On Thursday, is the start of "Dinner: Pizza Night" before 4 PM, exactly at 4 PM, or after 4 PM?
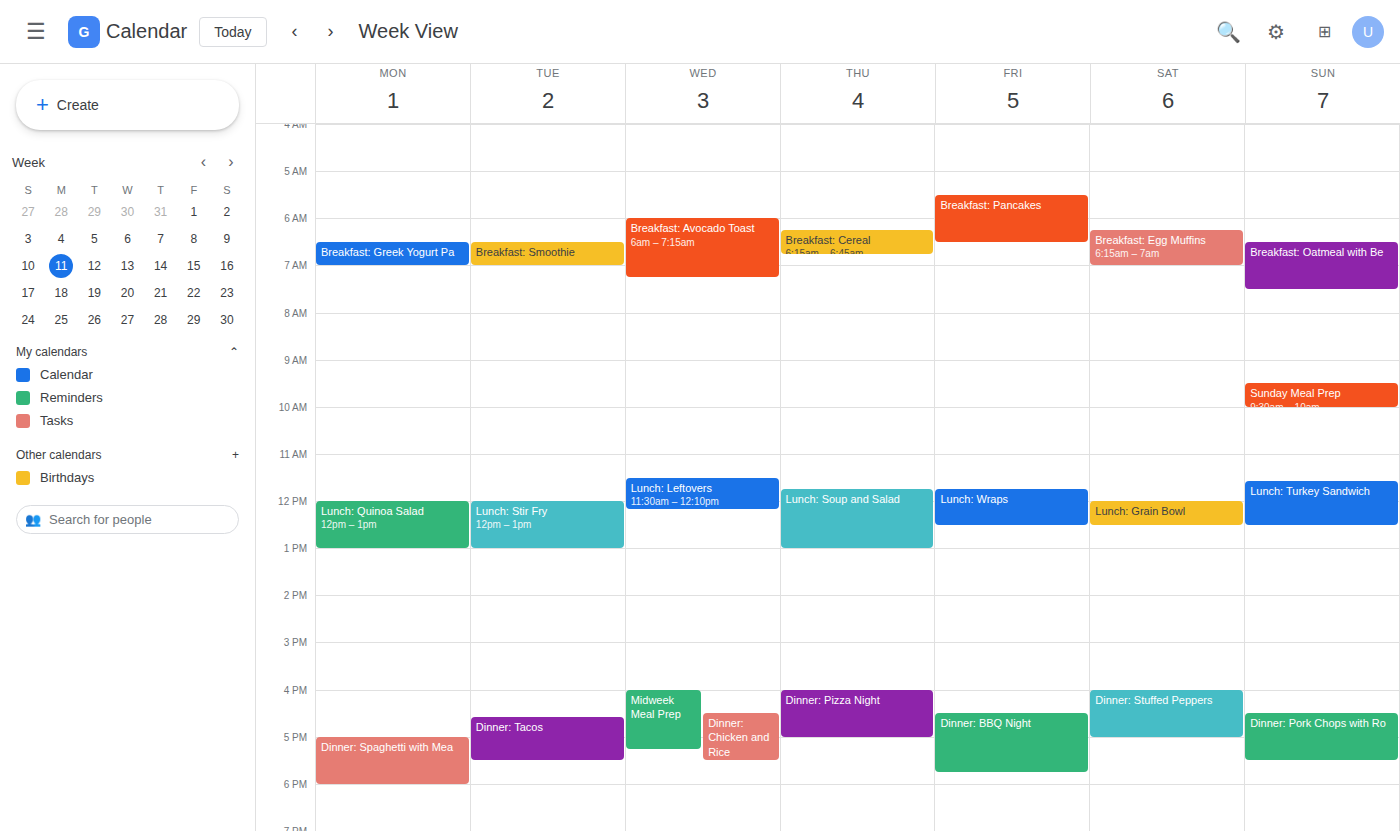
4:00 PM -- exactly at 4 PM, on the 4 PM line.